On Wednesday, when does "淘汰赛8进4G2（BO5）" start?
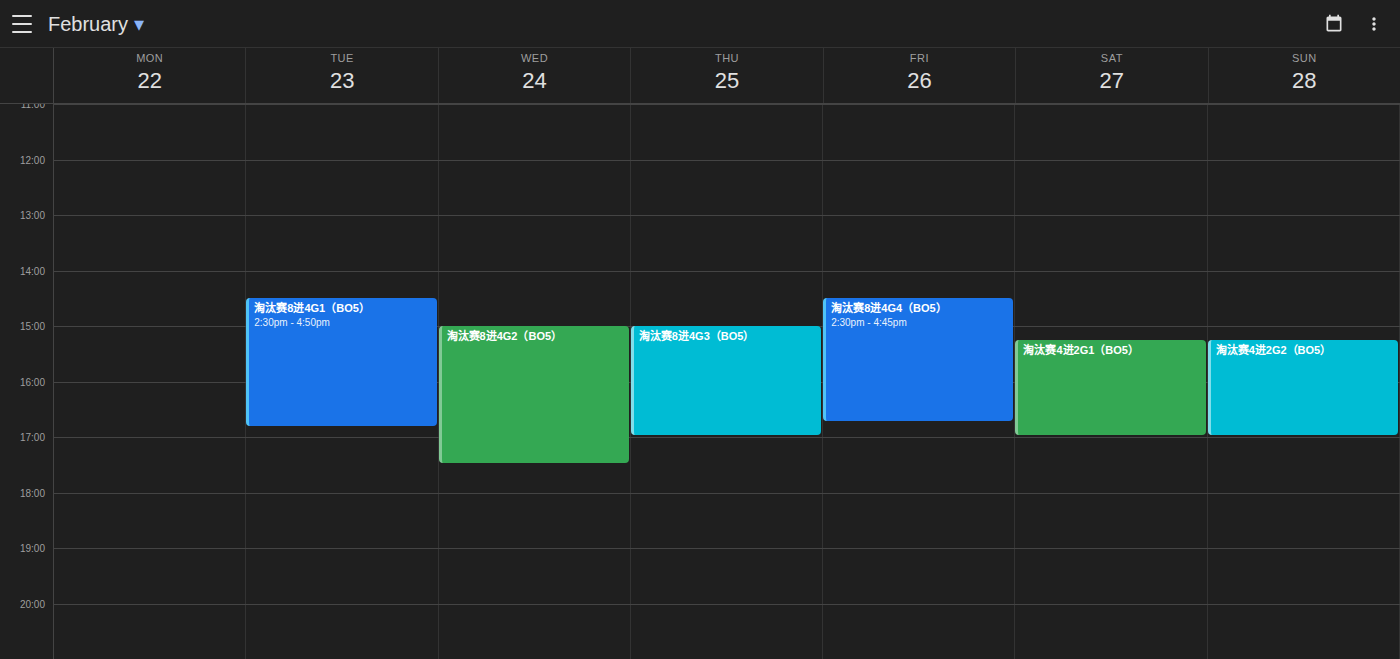
3:00 PM